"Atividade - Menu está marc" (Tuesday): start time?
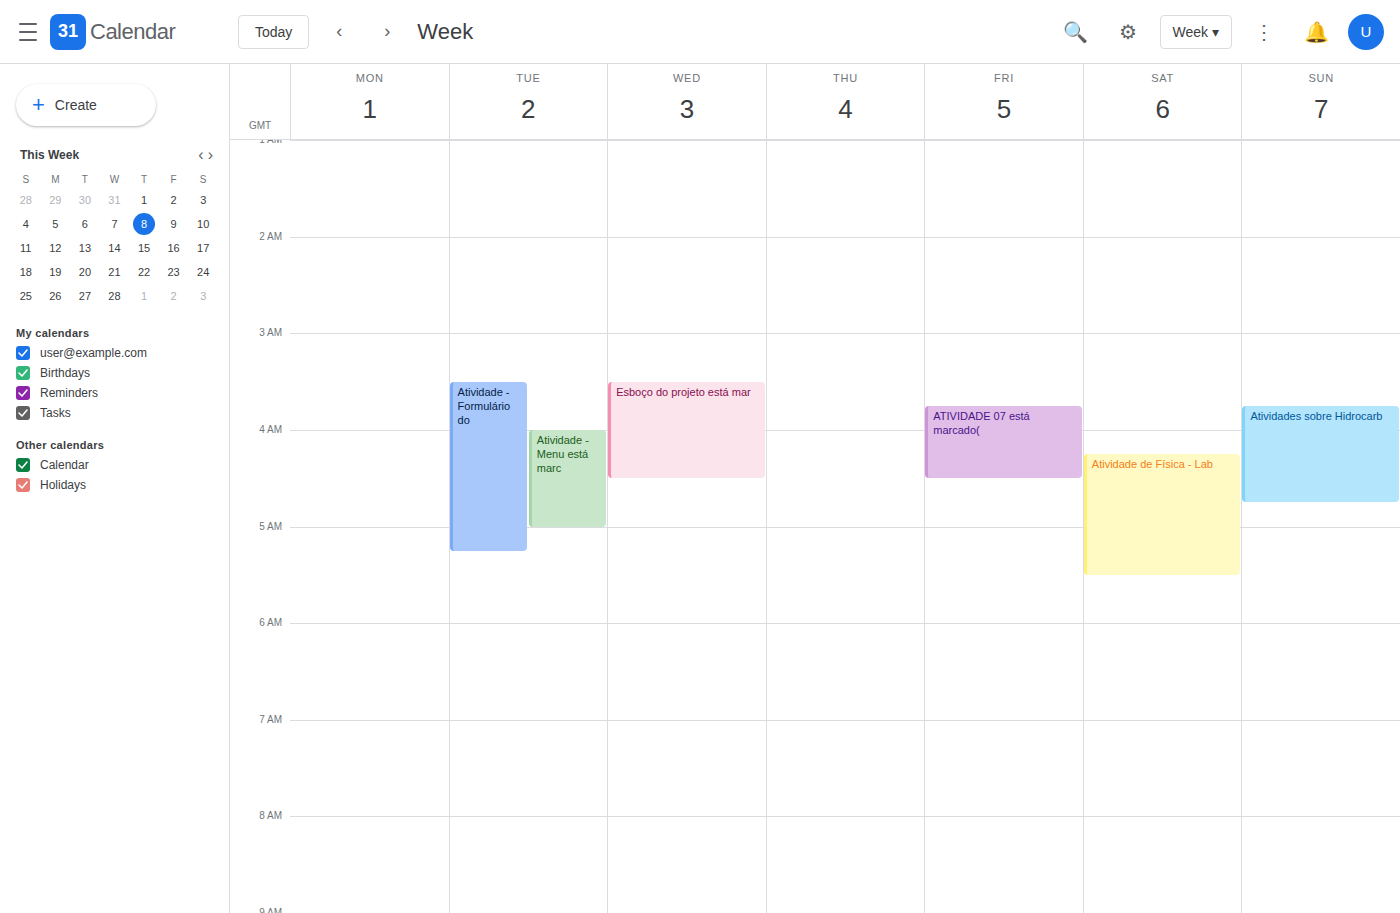
4:00 AM